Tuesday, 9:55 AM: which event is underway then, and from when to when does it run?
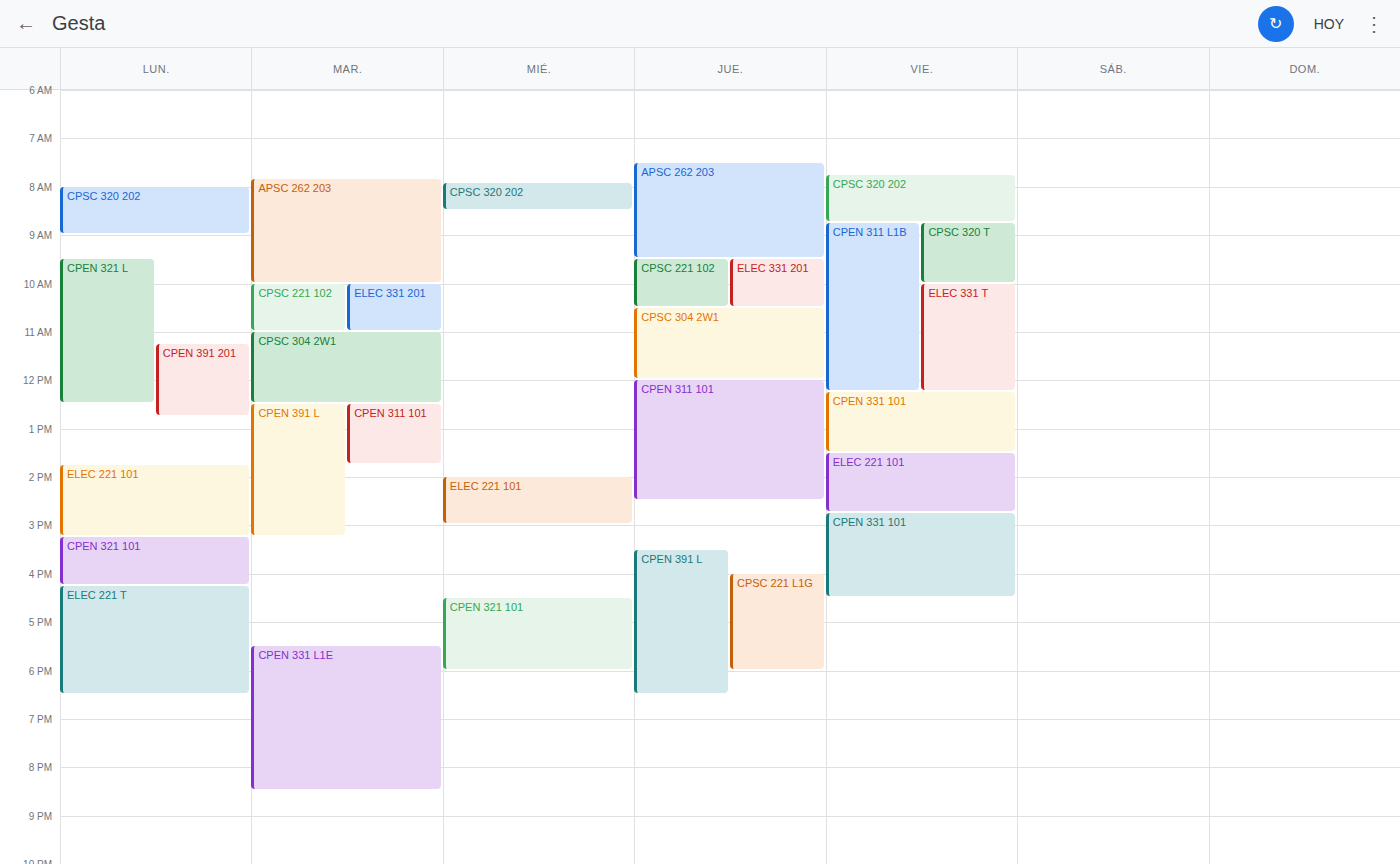
"APSC 262 203", 7:50 AM to 10:00 AM